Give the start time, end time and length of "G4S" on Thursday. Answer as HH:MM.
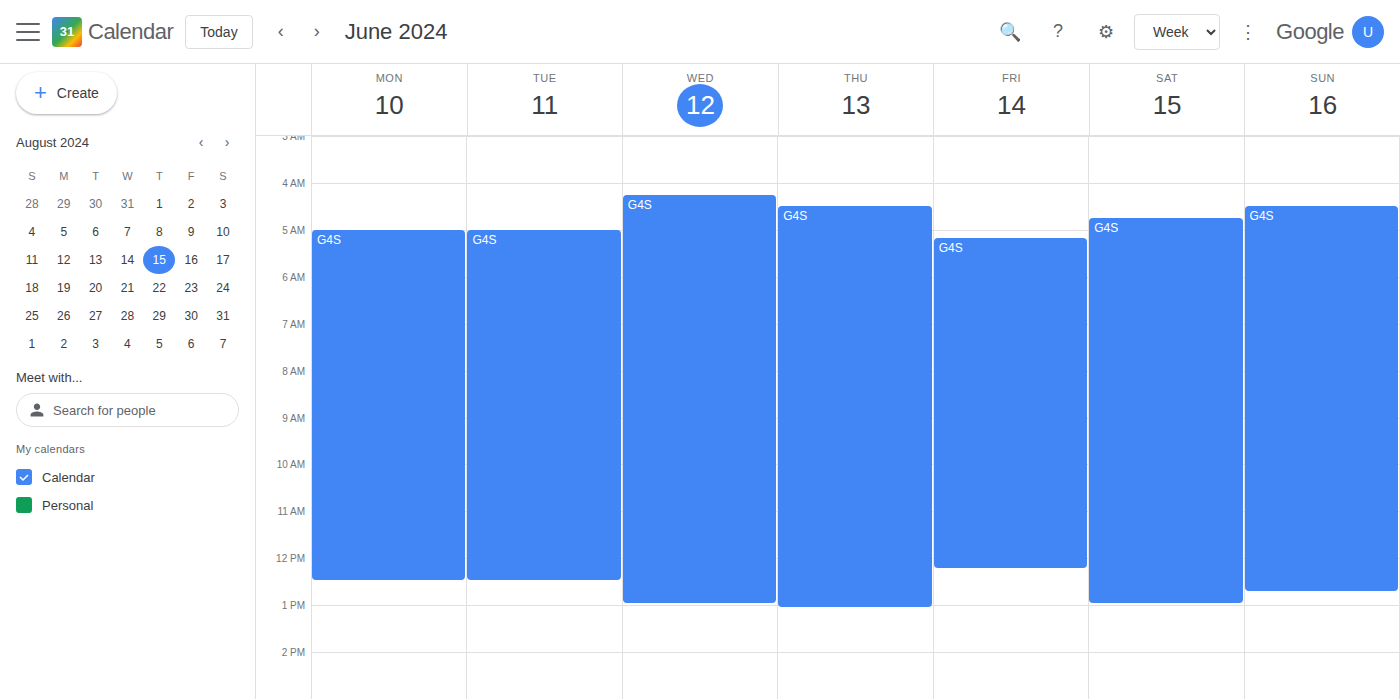
04:30 to 13:05, 8 hours 35 minutes